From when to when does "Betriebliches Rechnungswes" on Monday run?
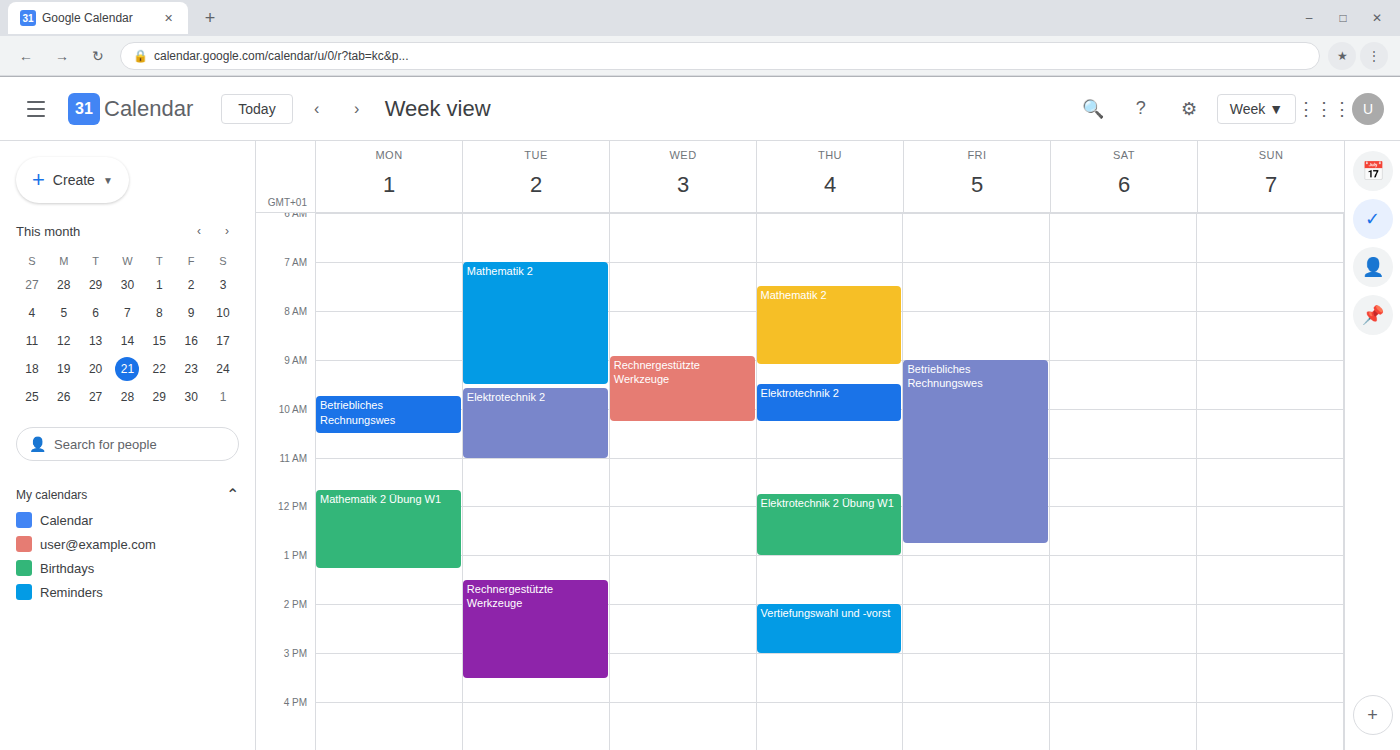
9:45 AM to 10:30 AM